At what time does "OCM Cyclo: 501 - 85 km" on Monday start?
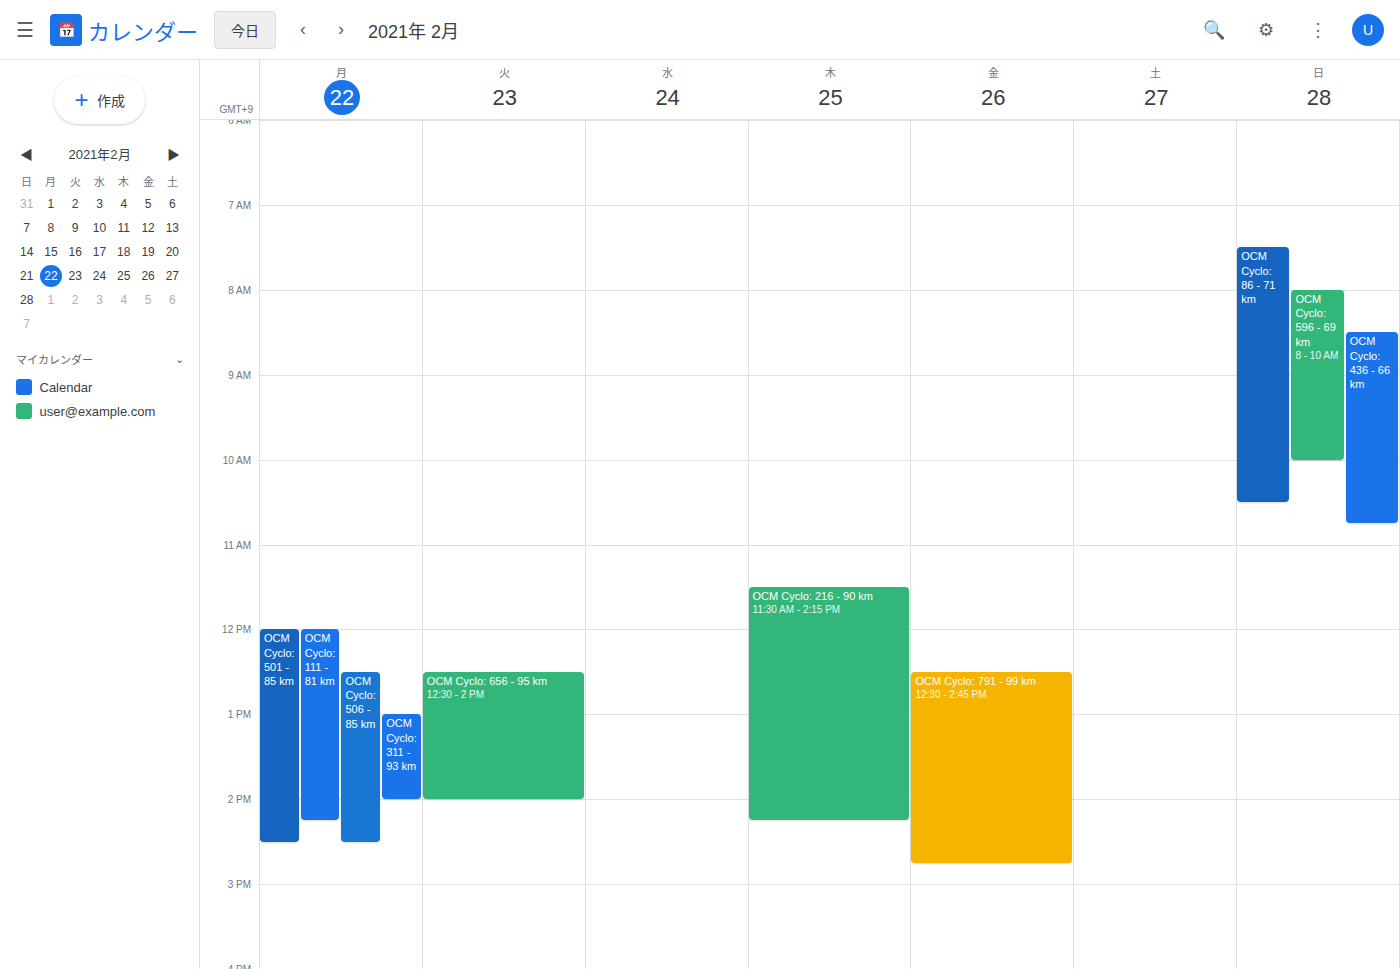
12:00 PM